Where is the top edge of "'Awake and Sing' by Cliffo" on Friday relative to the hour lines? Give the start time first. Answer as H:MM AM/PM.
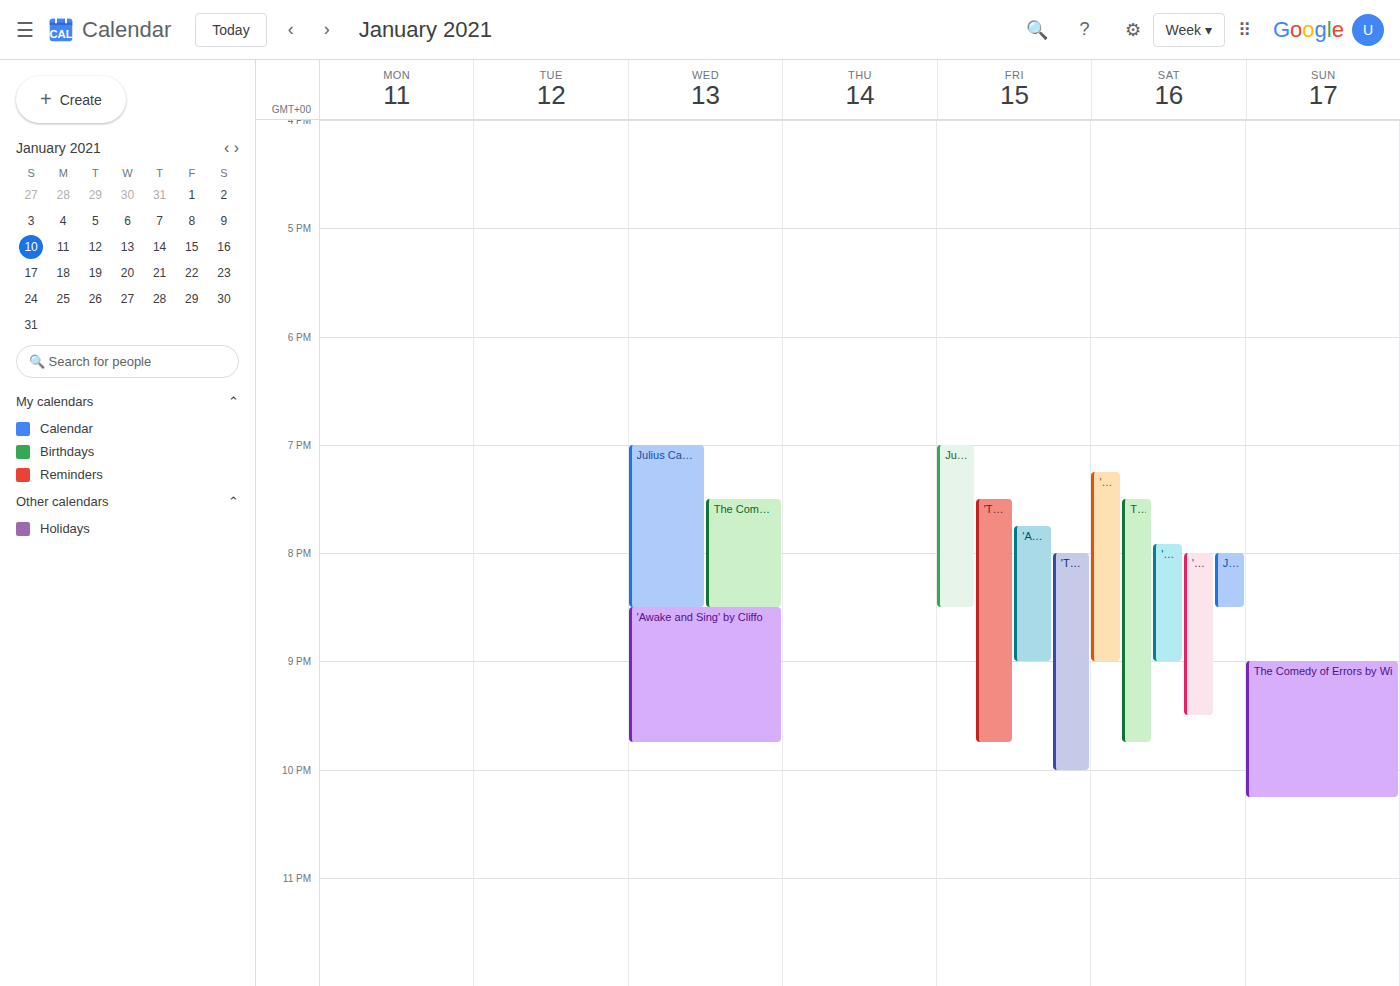
7:45 PM -- neither: three quarters of the way from the 7 PM line to the 8 PM line.